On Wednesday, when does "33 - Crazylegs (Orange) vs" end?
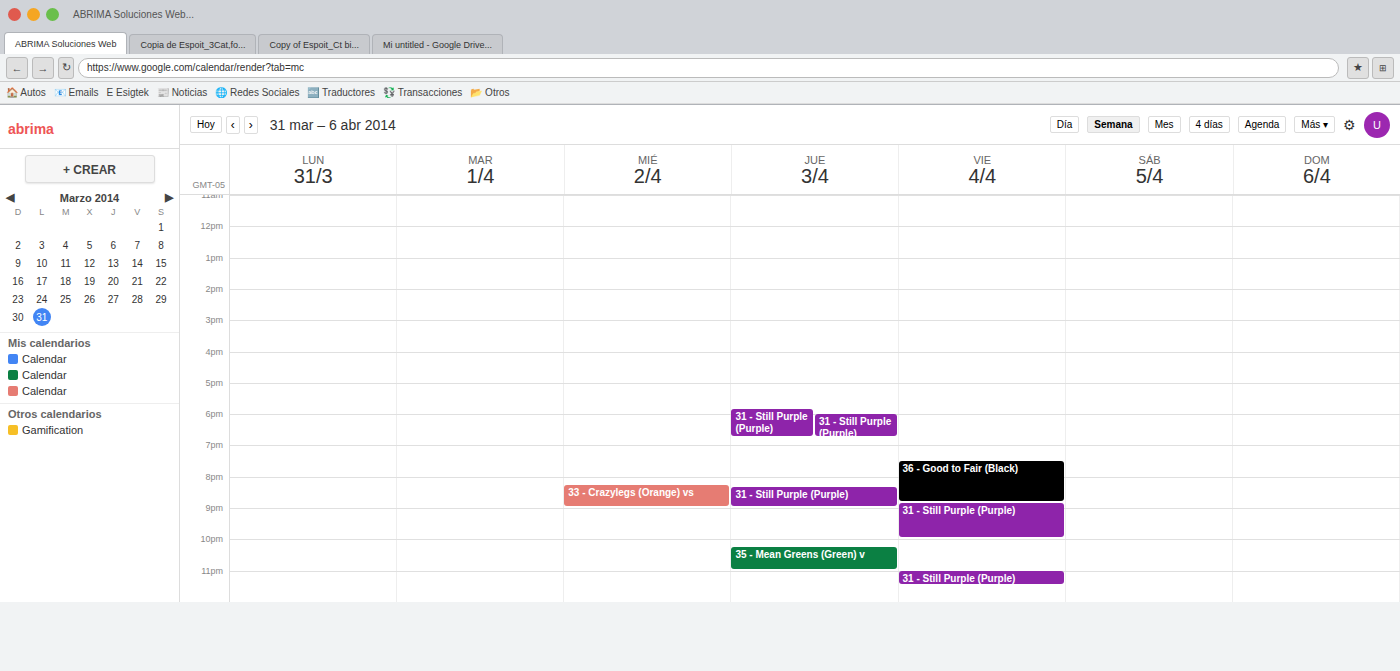
9:00 PM